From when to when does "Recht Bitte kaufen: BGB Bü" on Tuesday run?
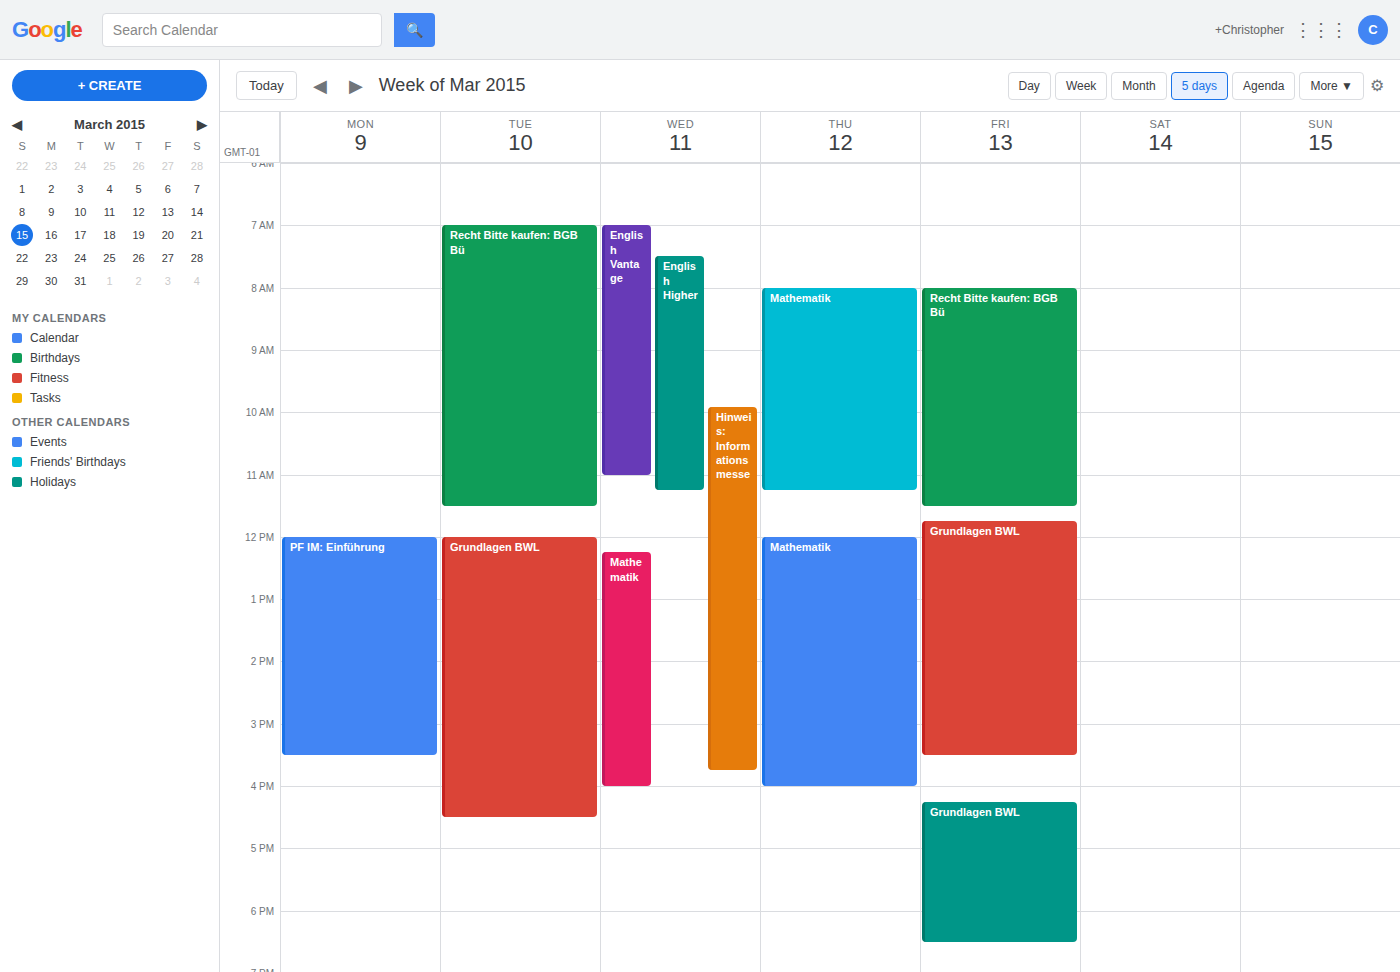
7:00 AM to 11:30 AM